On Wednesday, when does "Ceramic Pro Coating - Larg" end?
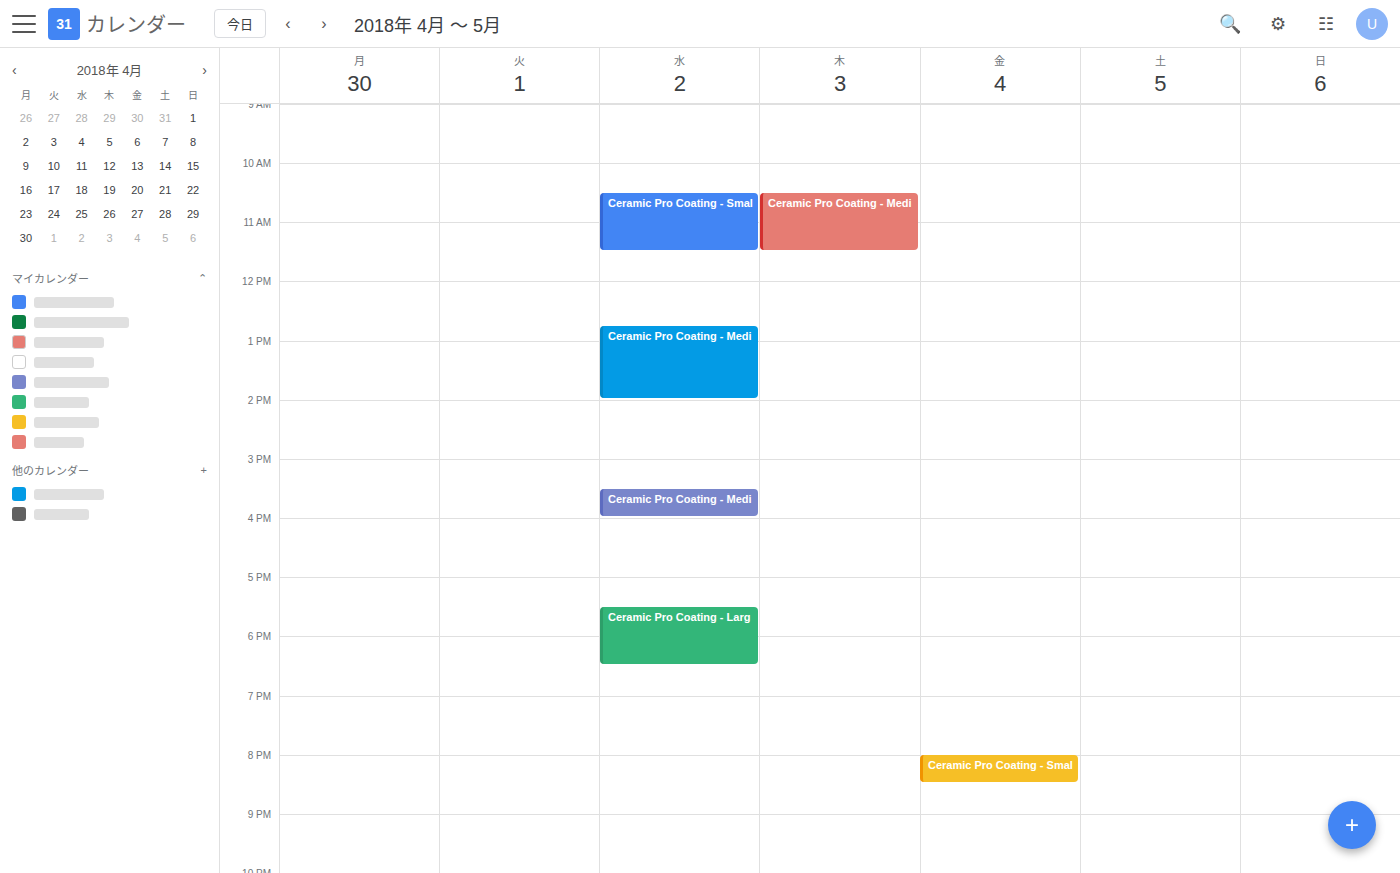
6:30 PM